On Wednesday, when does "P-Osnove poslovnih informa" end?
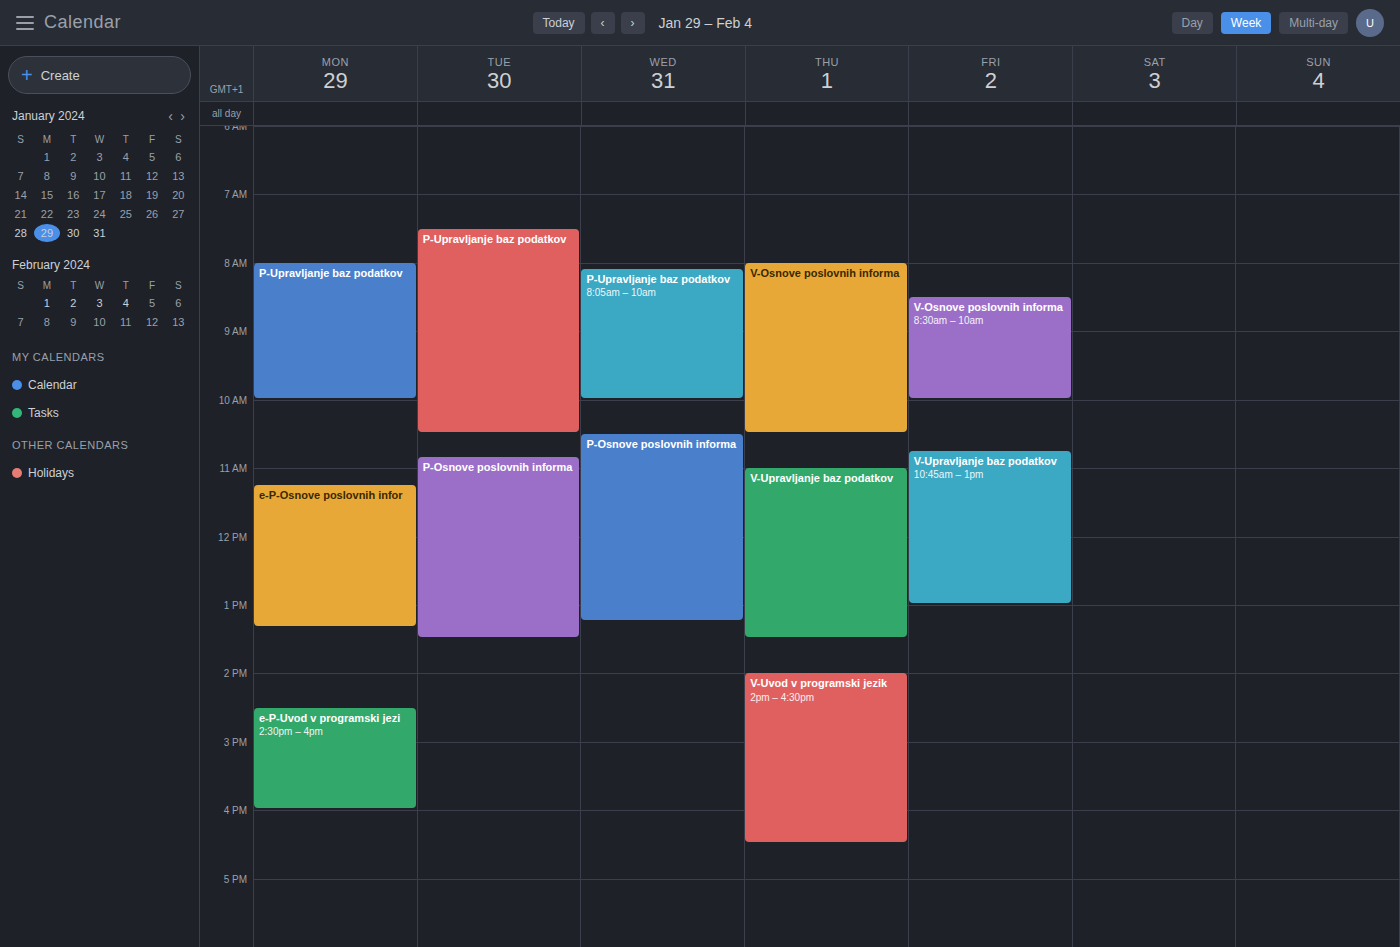
1:15 PM